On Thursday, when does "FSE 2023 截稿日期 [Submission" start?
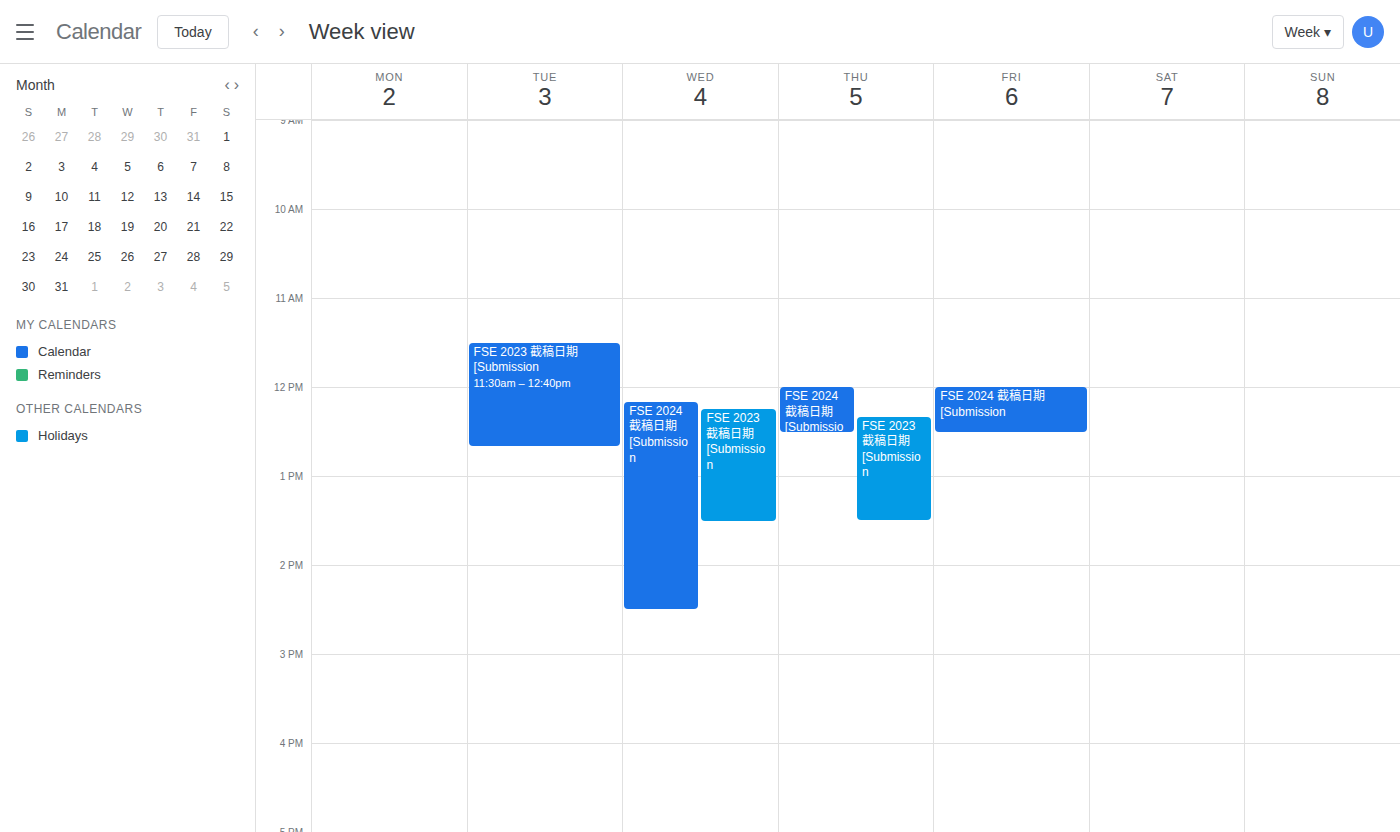
12:20 PM